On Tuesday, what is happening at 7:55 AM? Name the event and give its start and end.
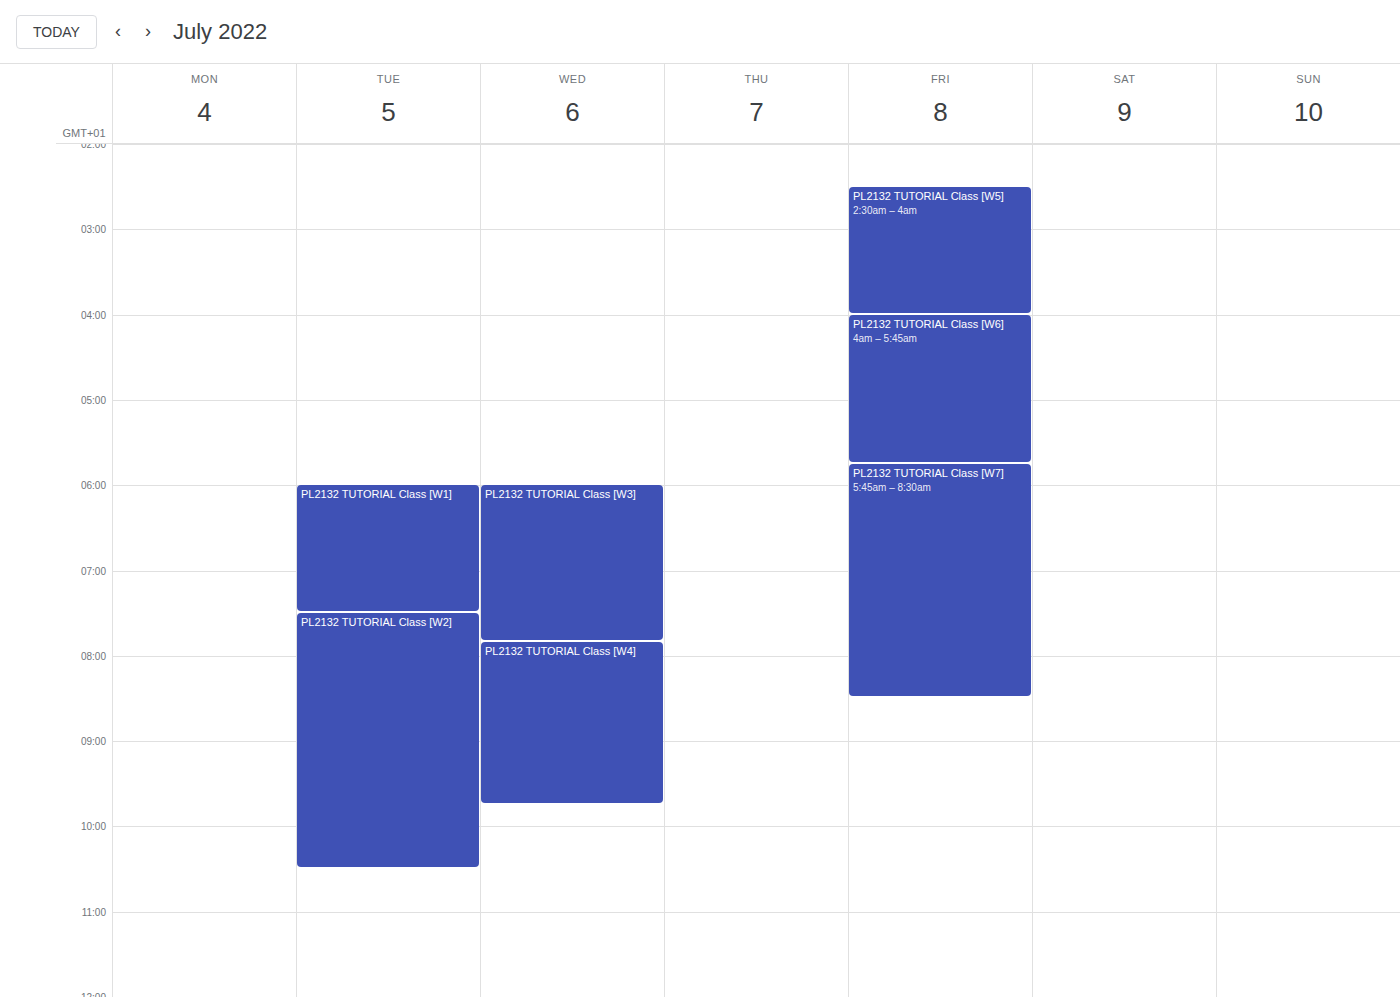
"PL2132 TUTORIAL Class [W2]", 7:30 AM to 10:30 AM